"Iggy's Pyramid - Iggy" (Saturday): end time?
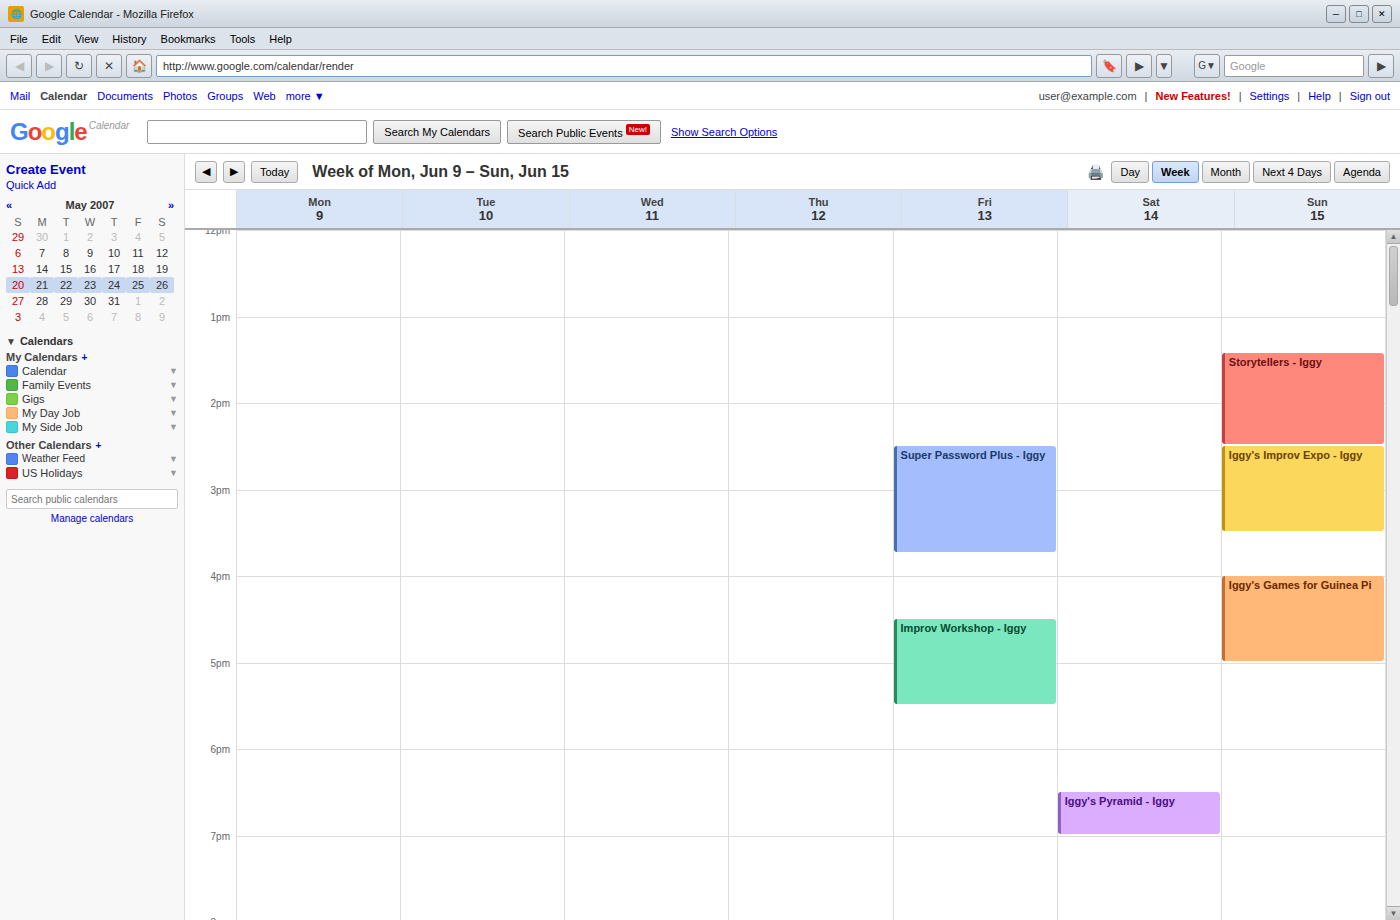
7:00 PM